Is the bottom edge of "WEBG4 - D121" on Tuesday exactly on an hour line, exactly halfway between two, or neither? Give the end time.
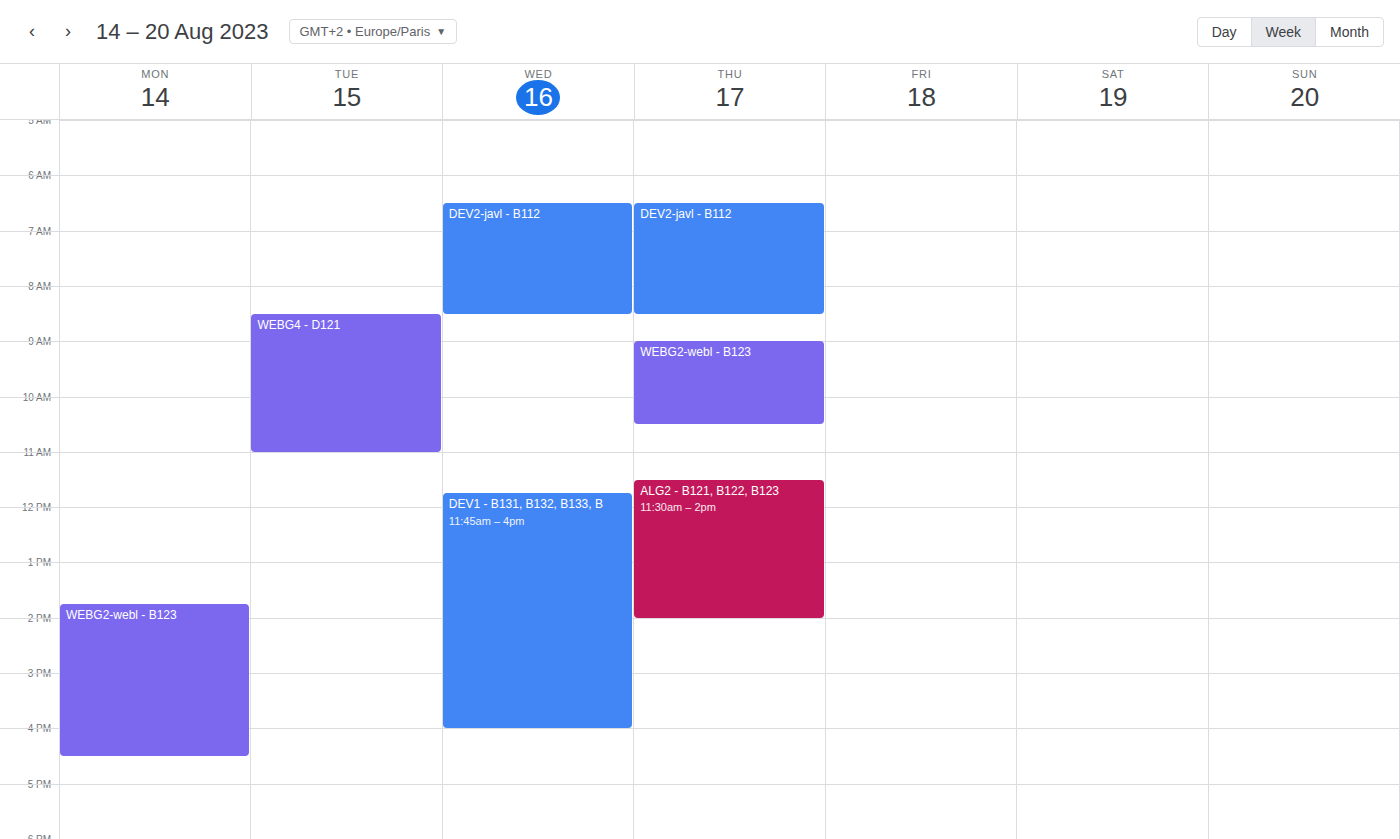
11:00 -- exactly on the 11:00 line.